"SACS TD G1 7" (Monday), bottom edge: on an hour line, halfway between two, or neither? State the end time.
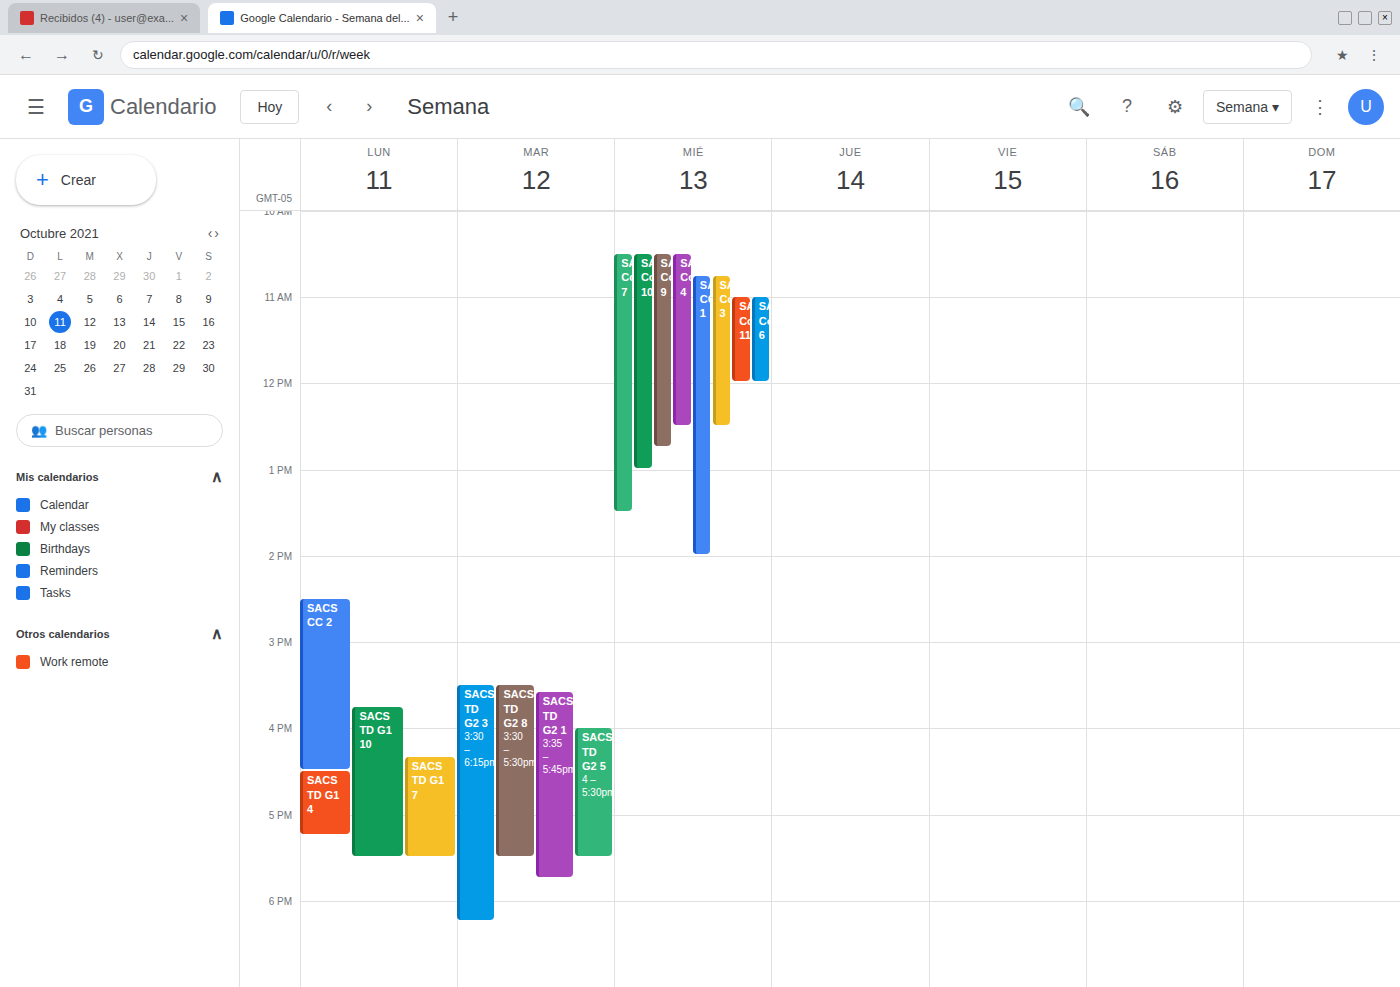
5:30 PM -- halfway between the 5 PM and 6 PM lines.